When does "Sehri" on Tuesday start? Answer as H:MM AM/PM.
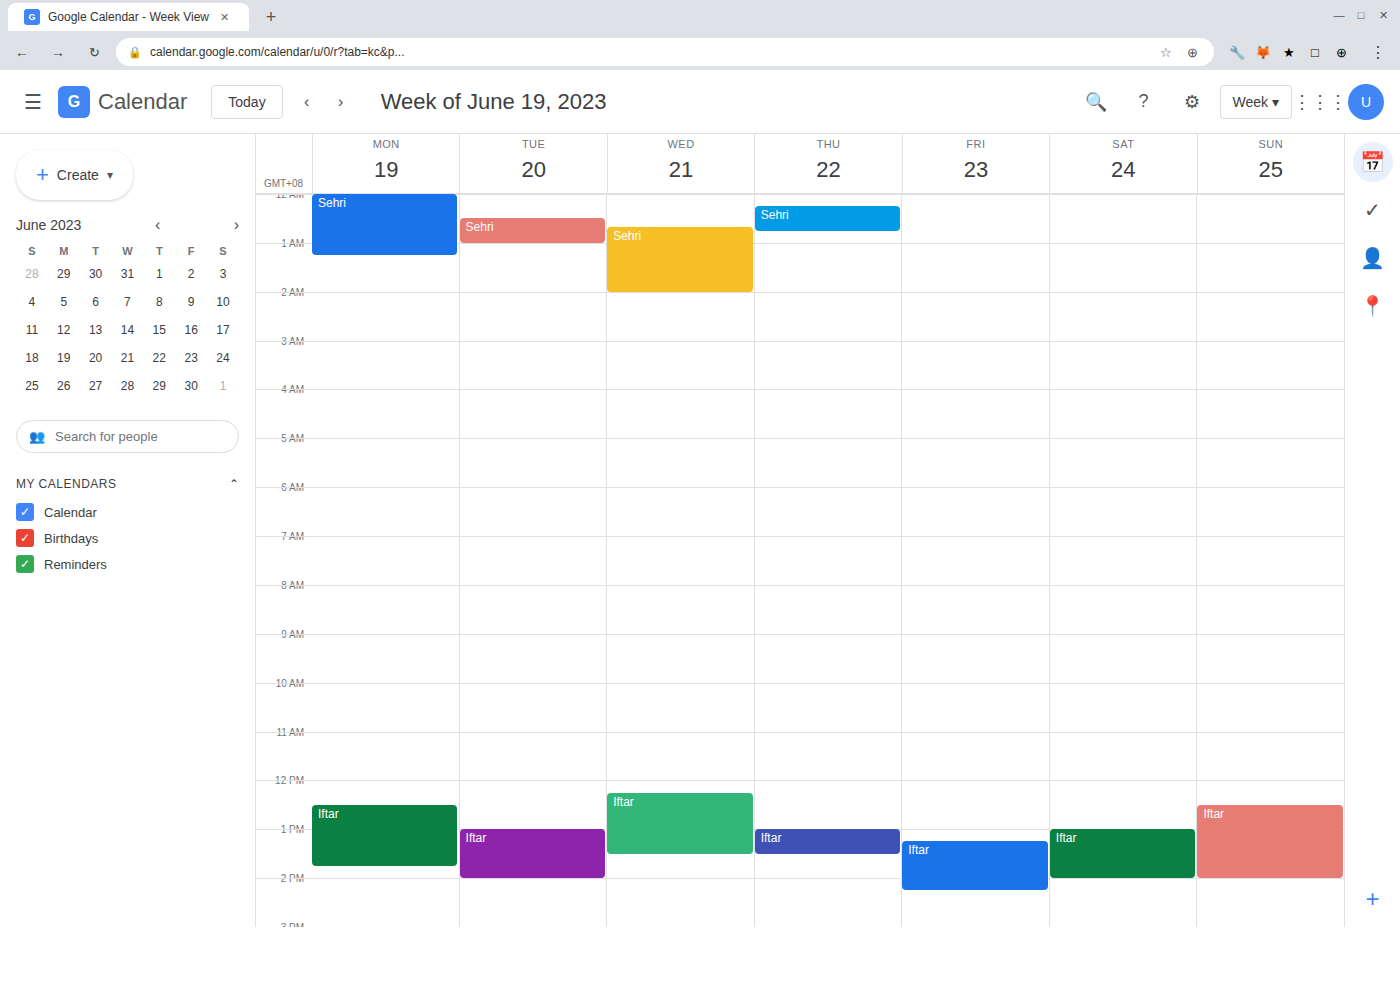
12:30 AM